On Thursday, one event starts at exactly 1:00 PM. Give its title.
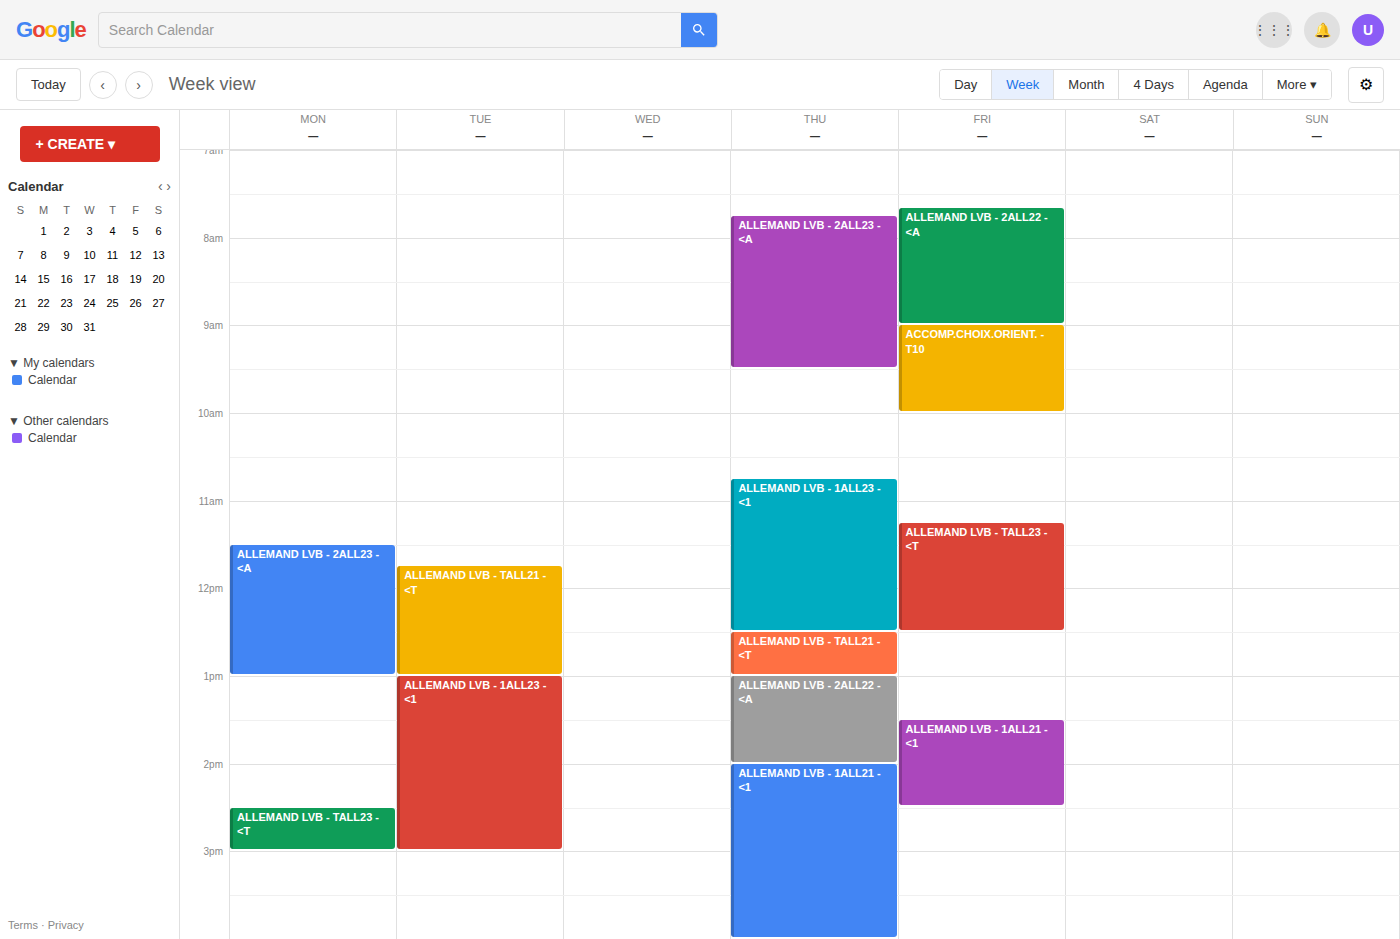
"ALLEMAND LVB - 2ALL22 - <A"